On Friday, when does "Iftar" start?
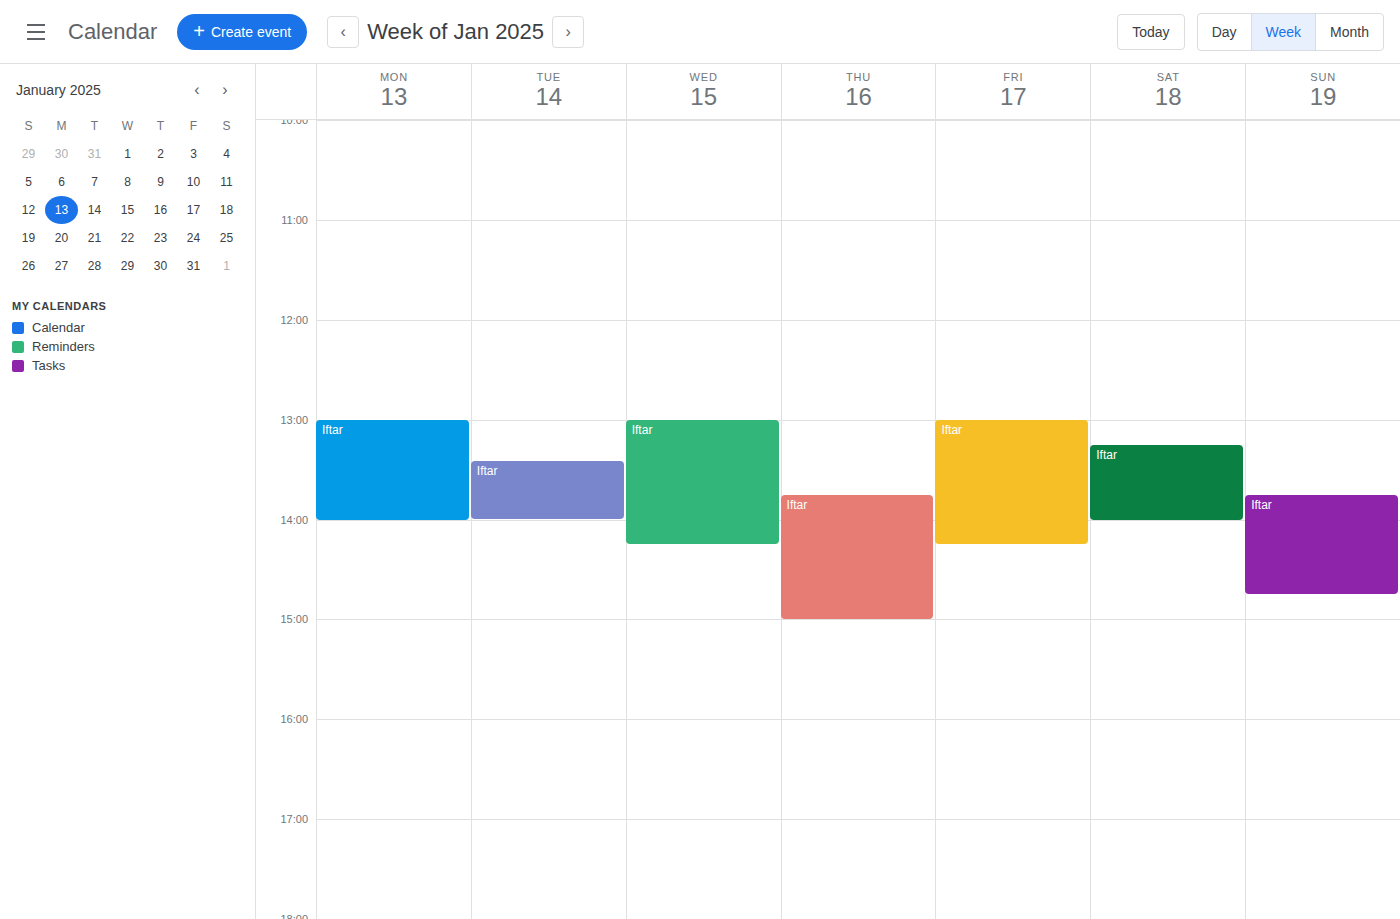
1:00 PM